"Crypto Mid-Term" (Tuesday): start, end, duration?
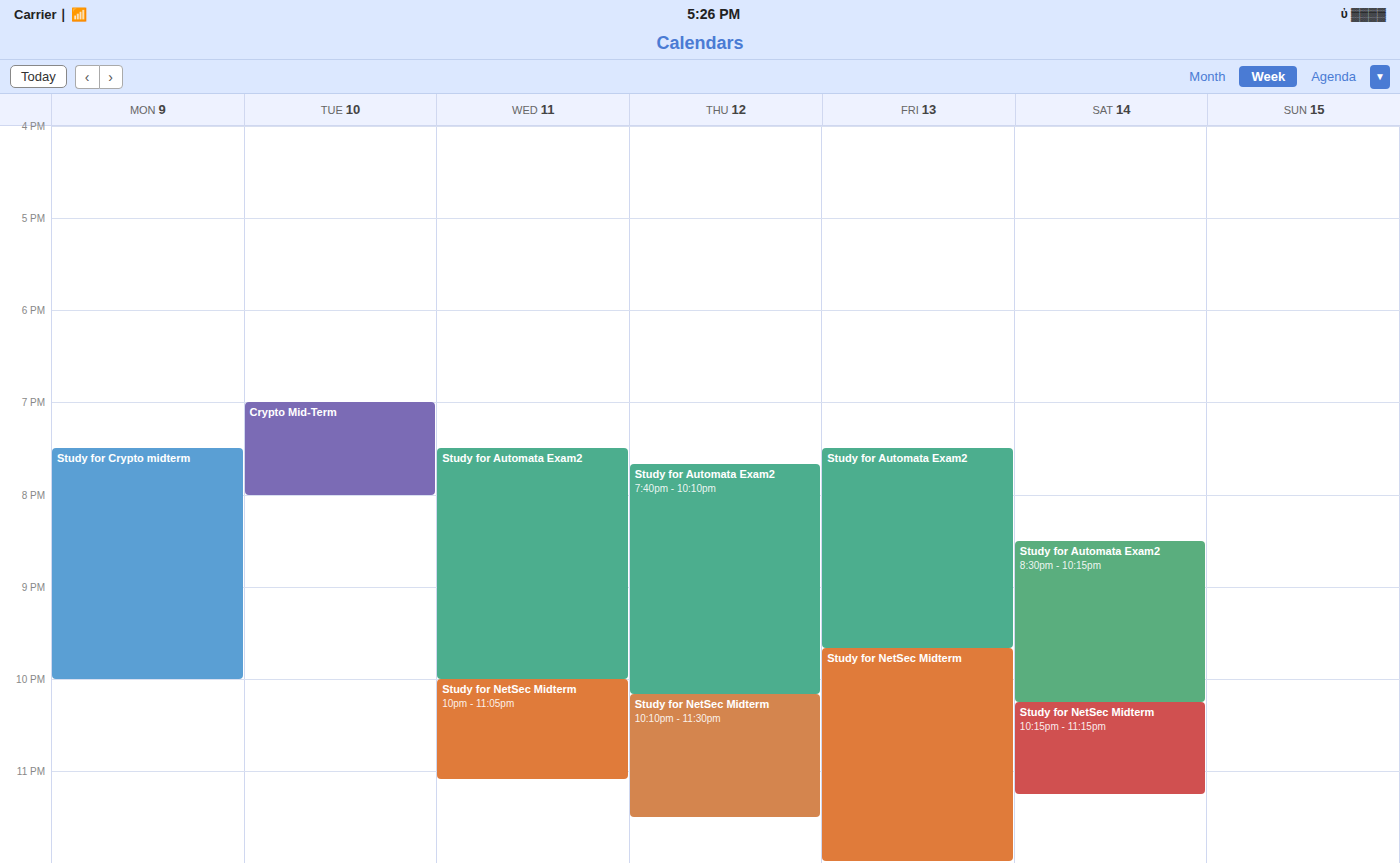
7:00 PM to 8:00 PM, 1 hour